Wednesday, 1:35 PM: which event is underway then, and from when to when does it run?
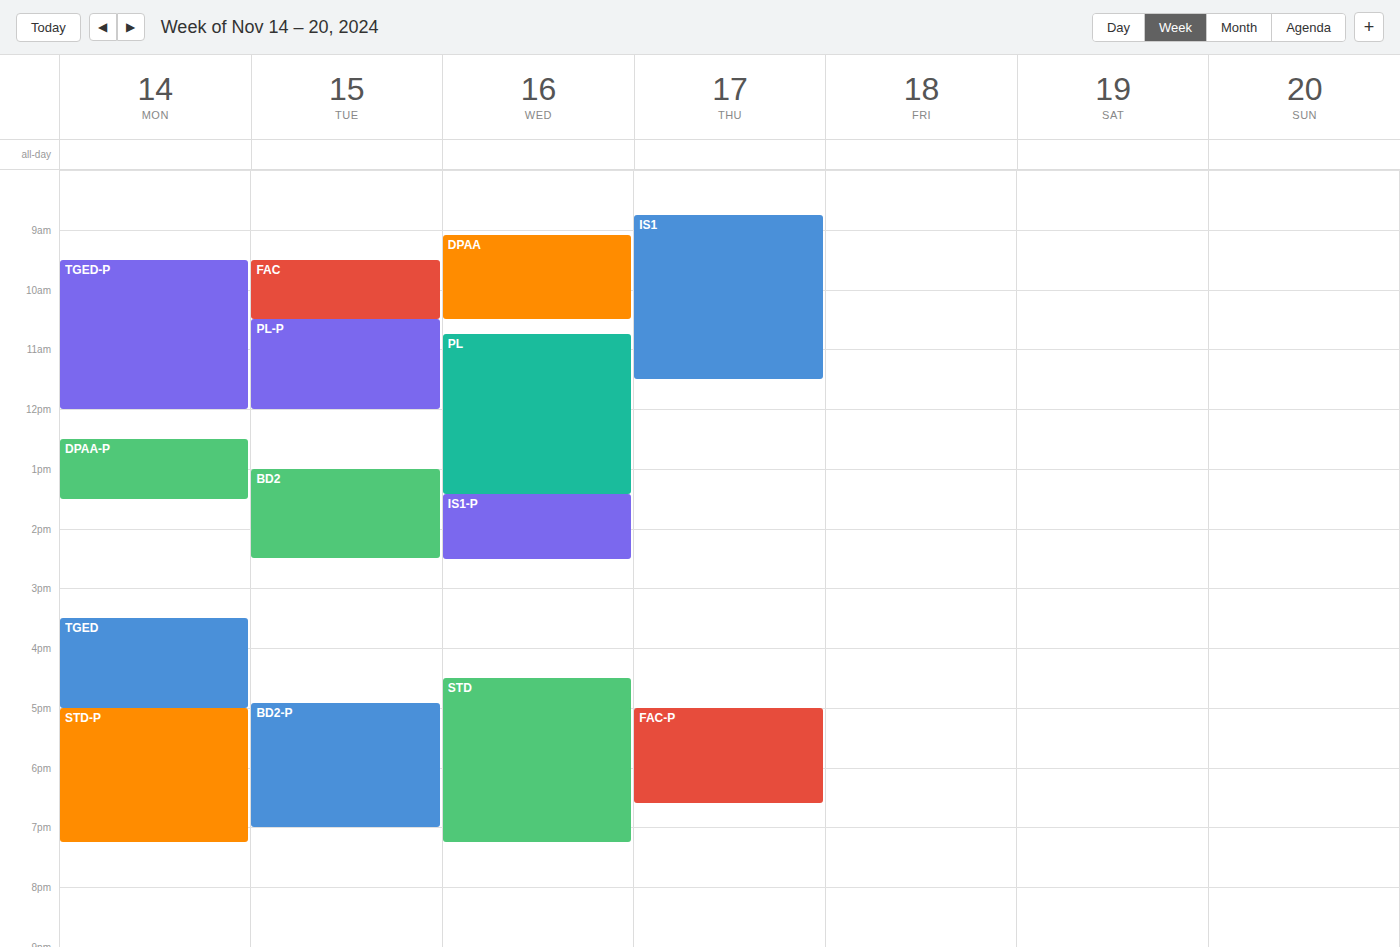
"IS1-P", 1:25 PM to 2:30 PM